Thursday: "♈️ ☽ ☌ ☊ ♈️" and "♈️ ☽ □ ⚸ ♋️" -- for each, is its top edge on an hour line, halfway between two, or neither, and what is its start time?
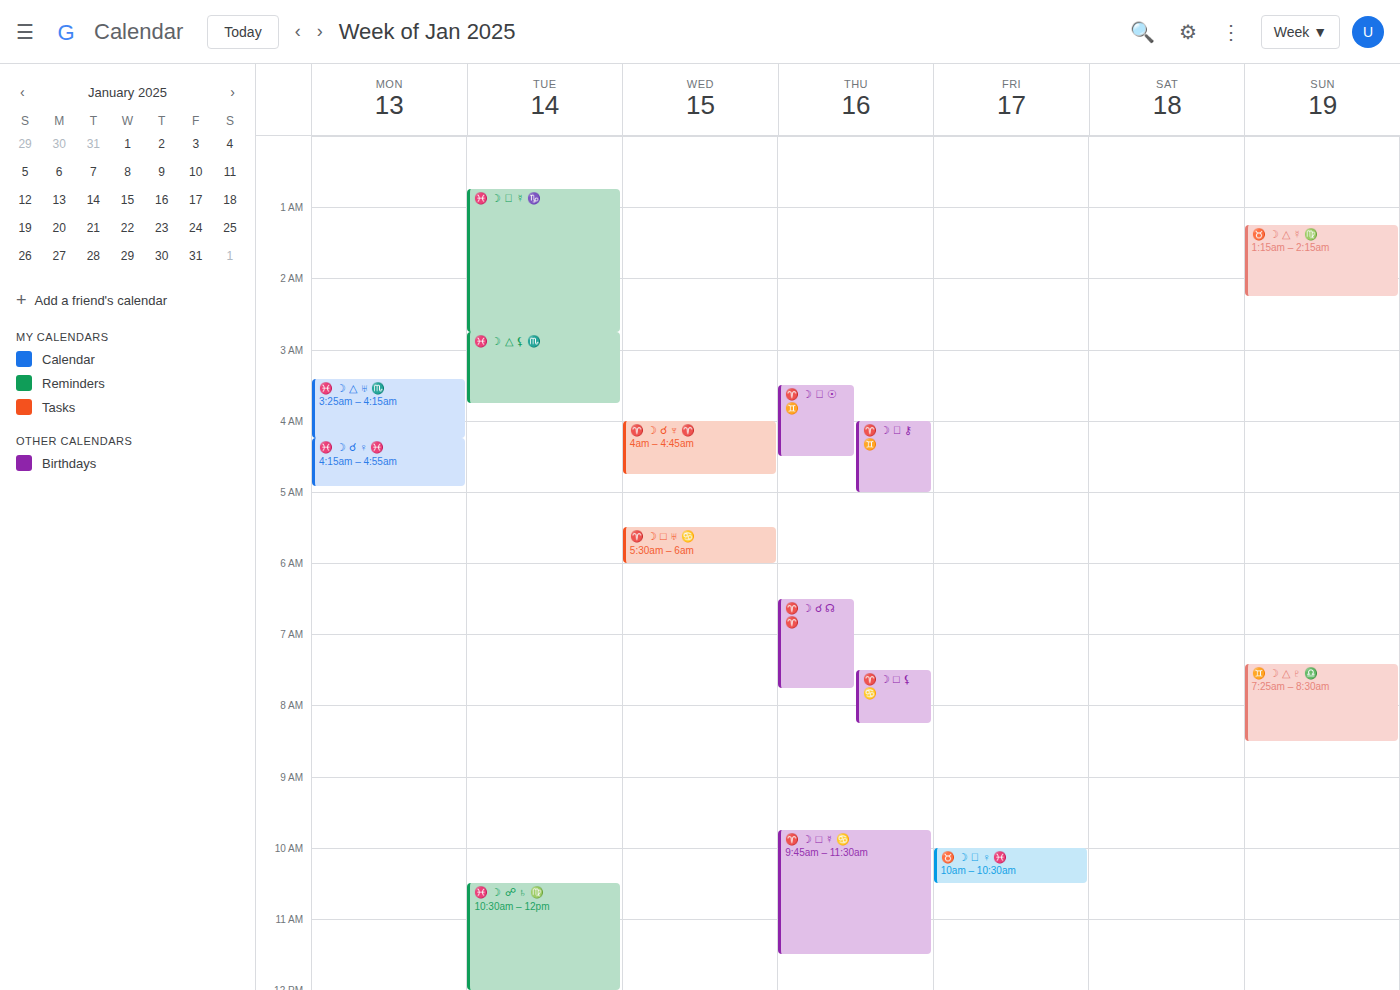
"♈️ ☽ ☌ ☊ ♈️": 6:30 AM, halfway between the 6 AM and 7 AM lines. "♈️ ☽ □ ⚸ ♋️": 7:30 AM, halfway between the 7 AM and 8 AM lines.